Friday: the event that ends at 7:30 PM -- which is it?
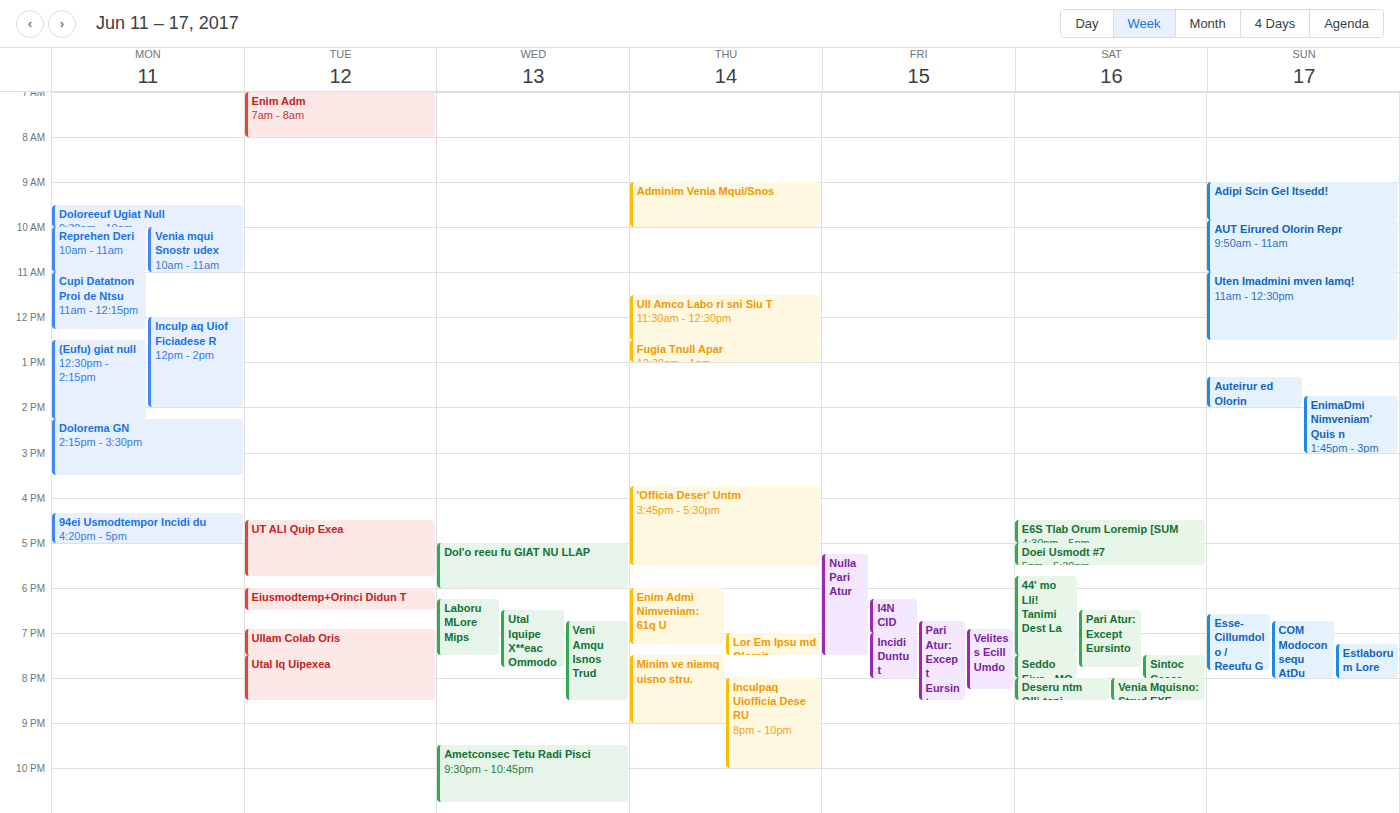
"Nulla Pari Atur"